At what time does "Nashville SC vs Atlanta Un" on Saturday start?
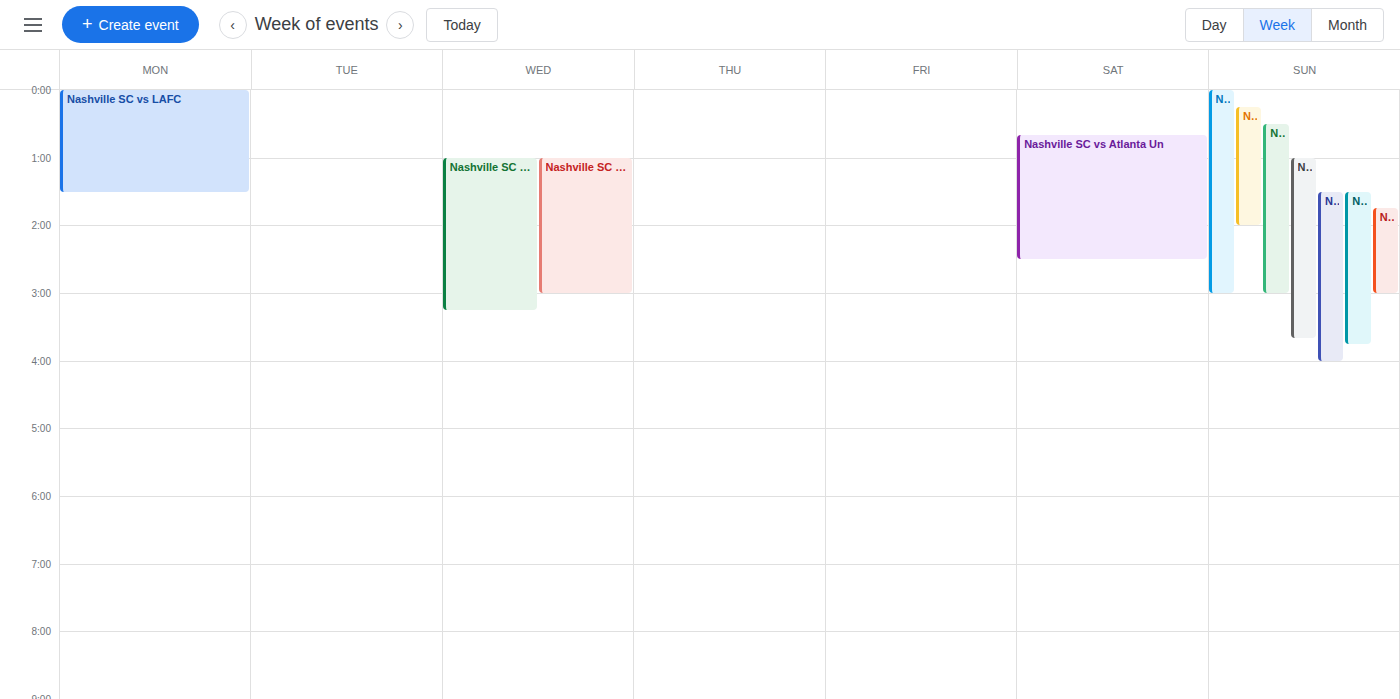
12:40 AM